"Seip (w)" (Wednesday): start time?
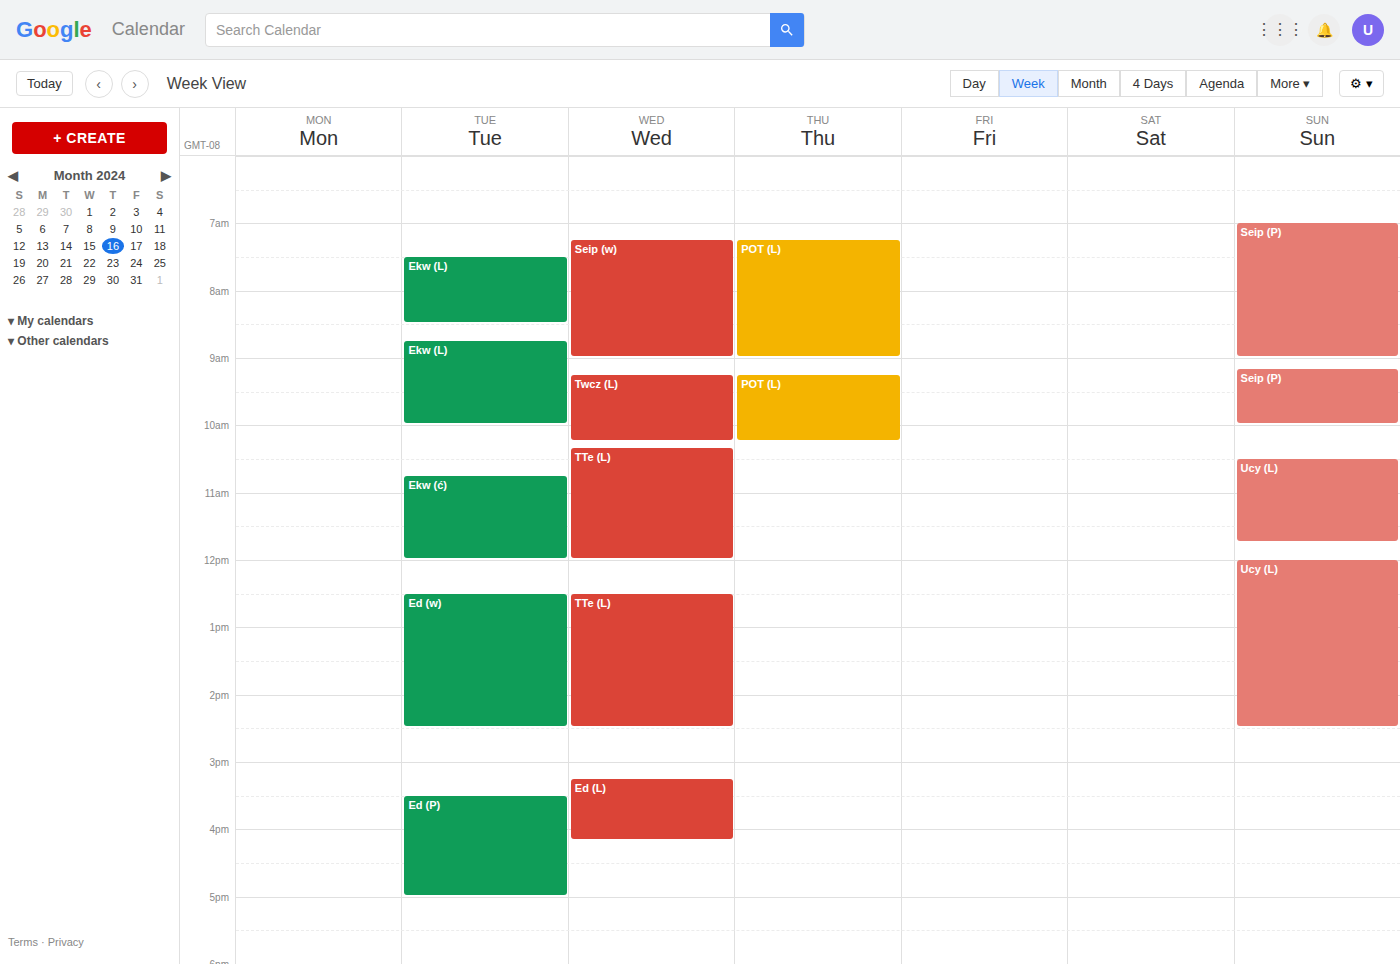
07:15